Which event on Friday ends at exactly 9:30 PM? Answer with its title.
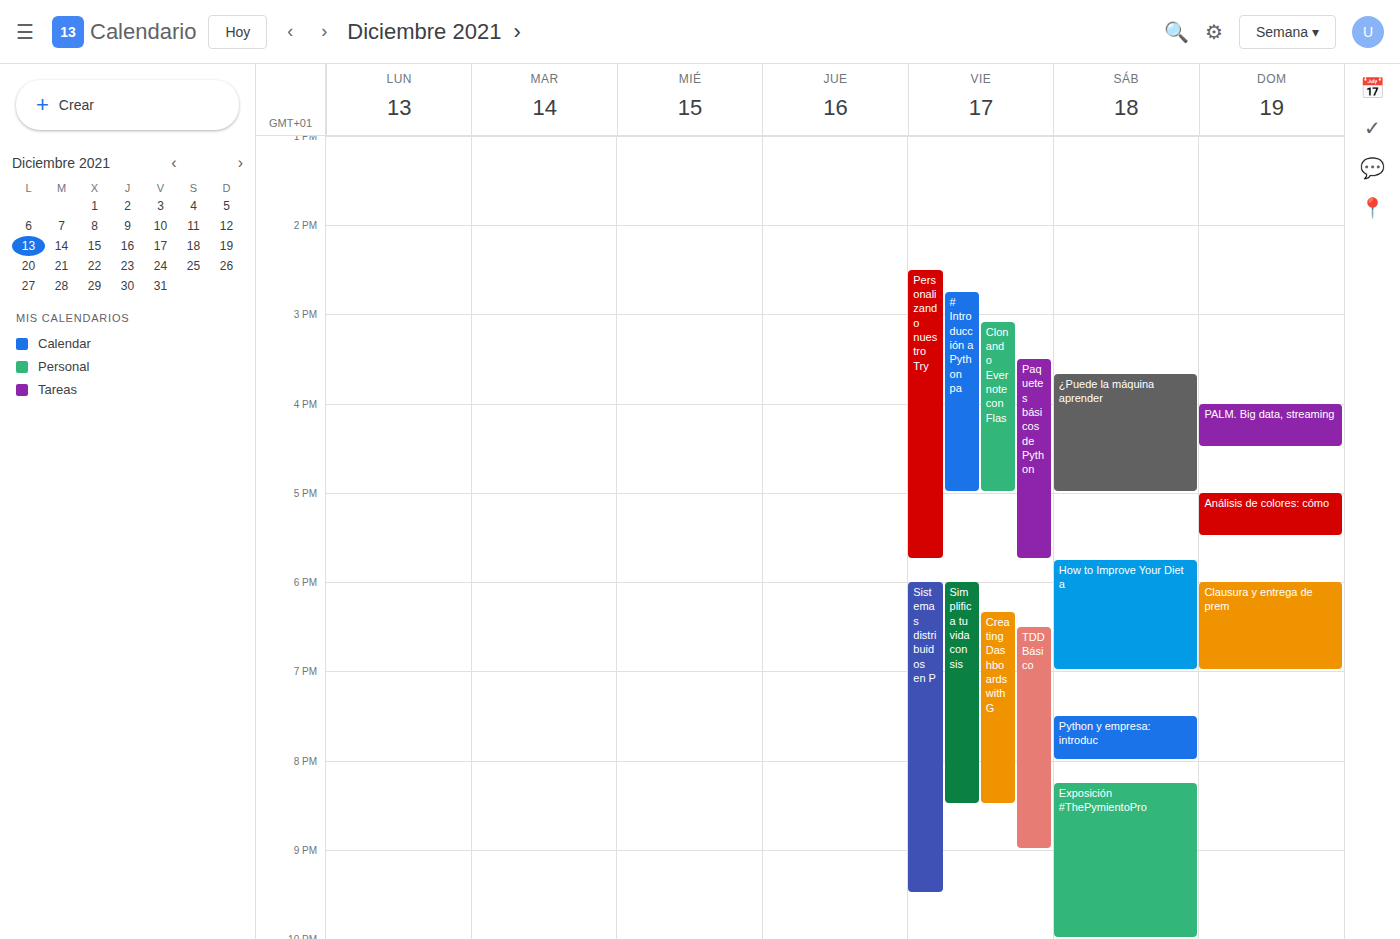
"Sistemas distribuidos en P"